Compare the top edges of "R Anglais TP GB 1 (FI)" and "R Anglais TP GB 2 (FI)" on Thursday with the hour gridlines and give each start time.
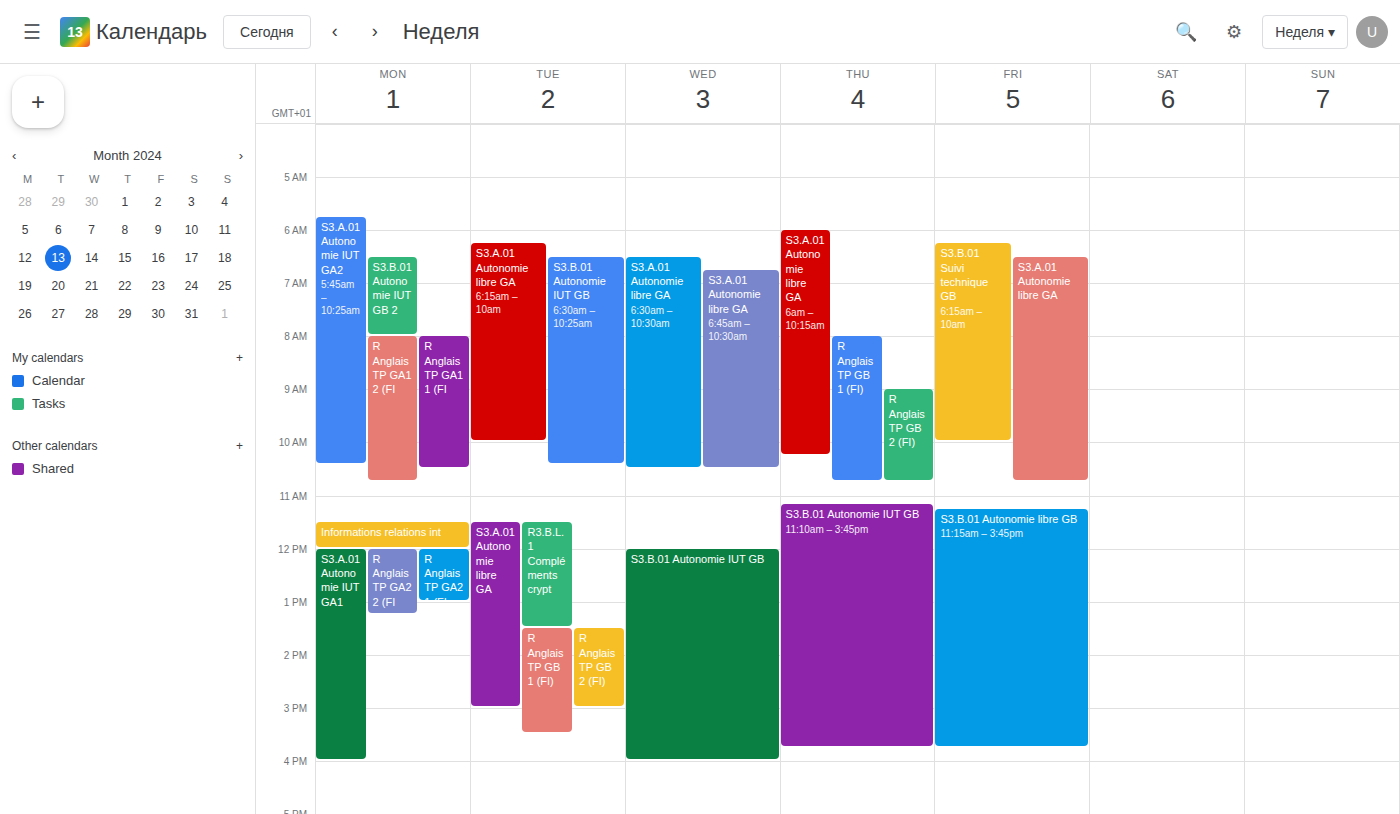
"R Anglais TP GB 1 (FI)": 8:00 AM, exactly on the 8 AM line. "R Anglais TP GB 2 (FI)": 9:00 AM, exactly on the 9 AM line.